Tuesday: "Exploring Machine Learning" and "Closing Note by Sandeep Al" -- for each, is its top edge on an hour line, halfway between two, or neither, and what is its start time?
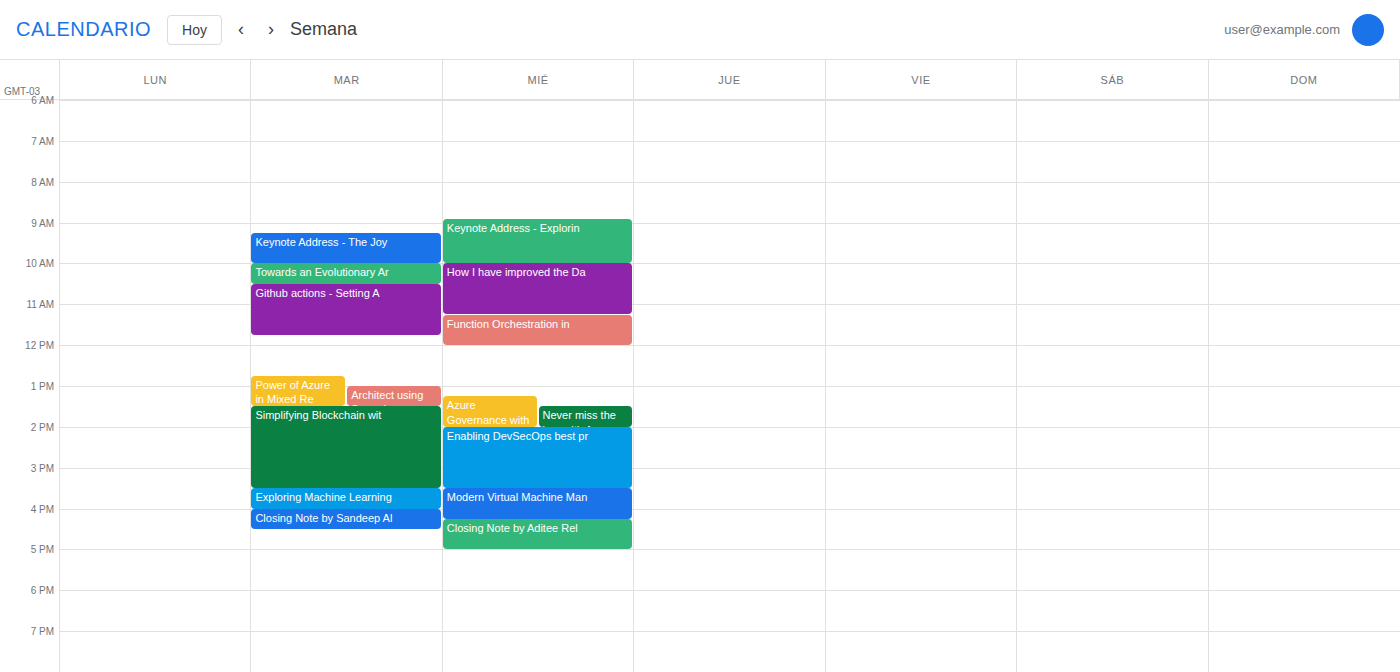
"Exploring Machine Learning": 3:30 PM, halfway between the 3 PM and 4 PM lines. "Closing Note by Sandeep Al": 4:00 PM, exactly on the 4 PM line.